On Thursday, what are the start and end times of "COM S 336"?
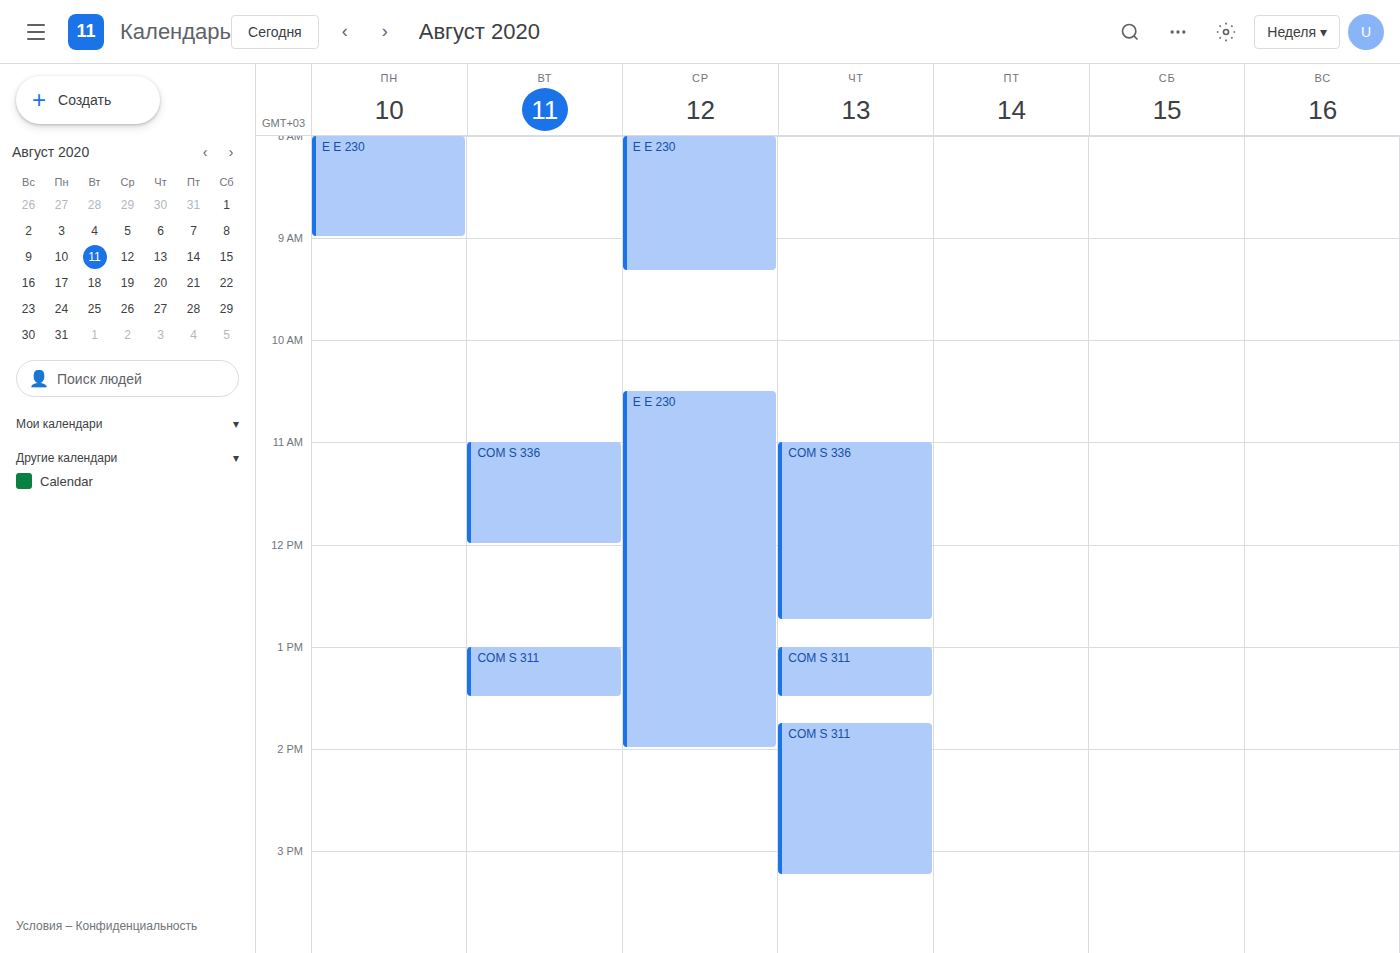
11:00 AM to 12:45 PM